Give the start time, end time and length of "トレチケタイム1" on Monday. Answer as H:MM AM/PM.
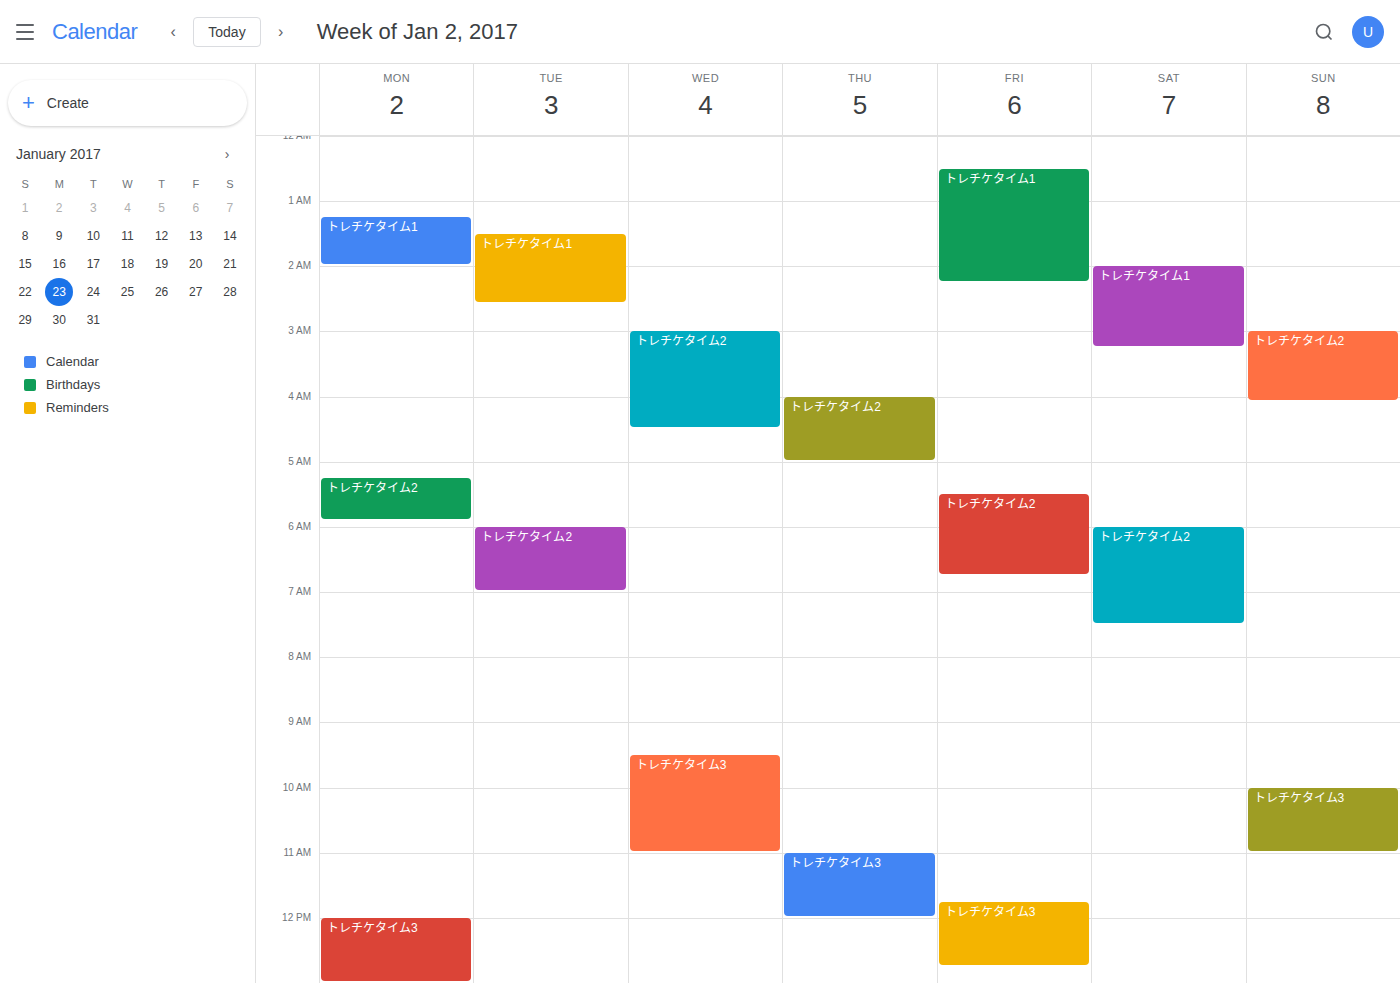
1:15 AM to 2:00 AM, 45 minutes